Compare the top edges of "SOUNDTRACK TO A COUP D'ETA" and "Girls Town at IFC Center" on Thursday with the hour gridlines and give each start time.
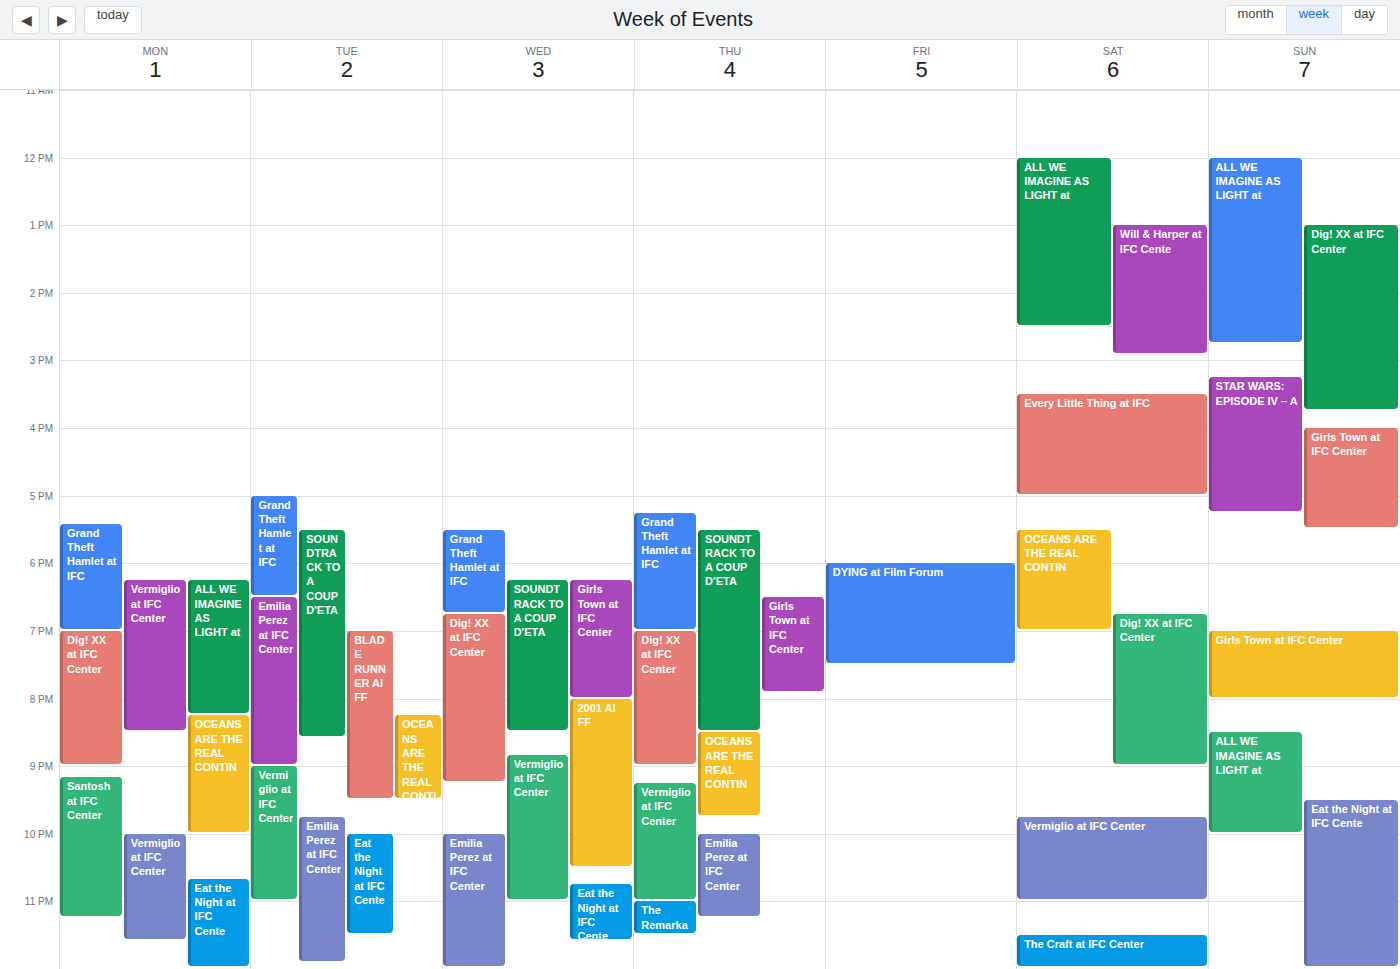
"SOUNDTRACK TO A COUP D'ETA": 5:30 PM, halfway between the 5 PM and 6 PM lines. "Girls Town at IFC Center": 6:30 PM, halfway between the 6 PM and 7 PM lines.